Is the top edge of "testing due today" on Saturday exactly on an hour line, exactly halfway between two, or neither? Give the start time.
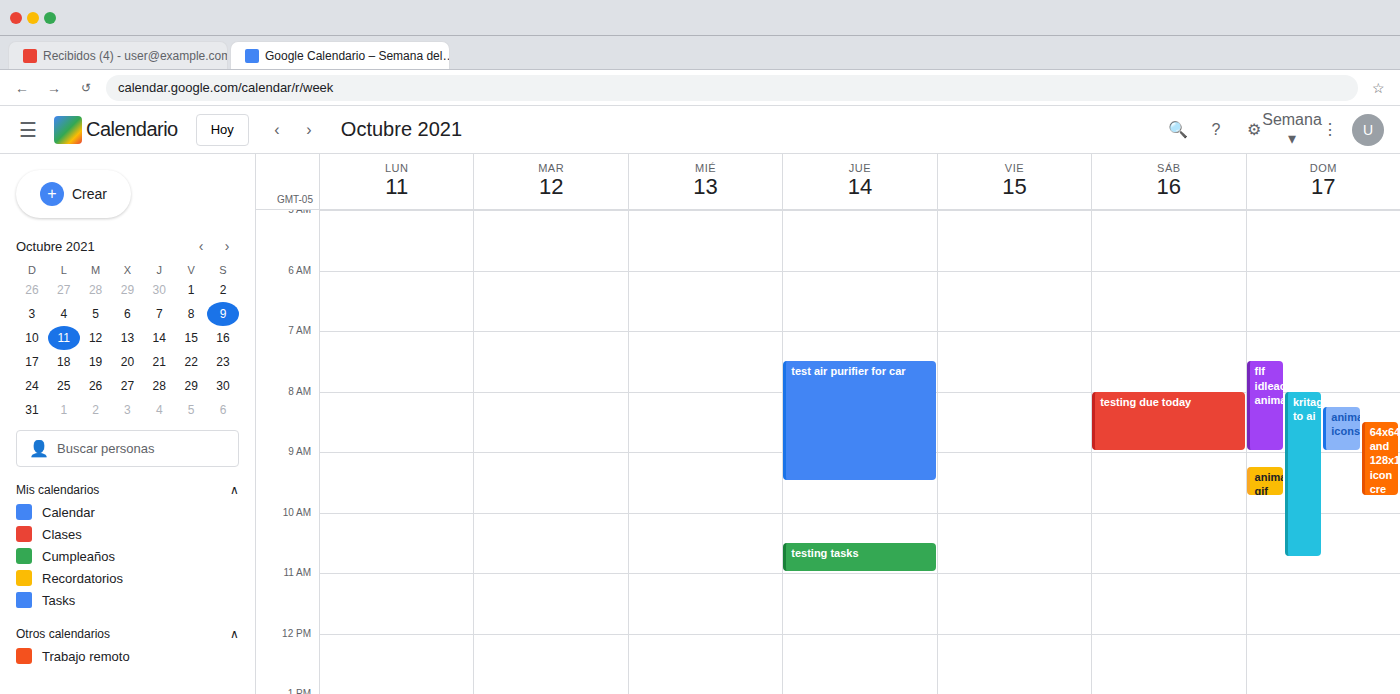
8:00 AM -- exactly on the 8 AM line.